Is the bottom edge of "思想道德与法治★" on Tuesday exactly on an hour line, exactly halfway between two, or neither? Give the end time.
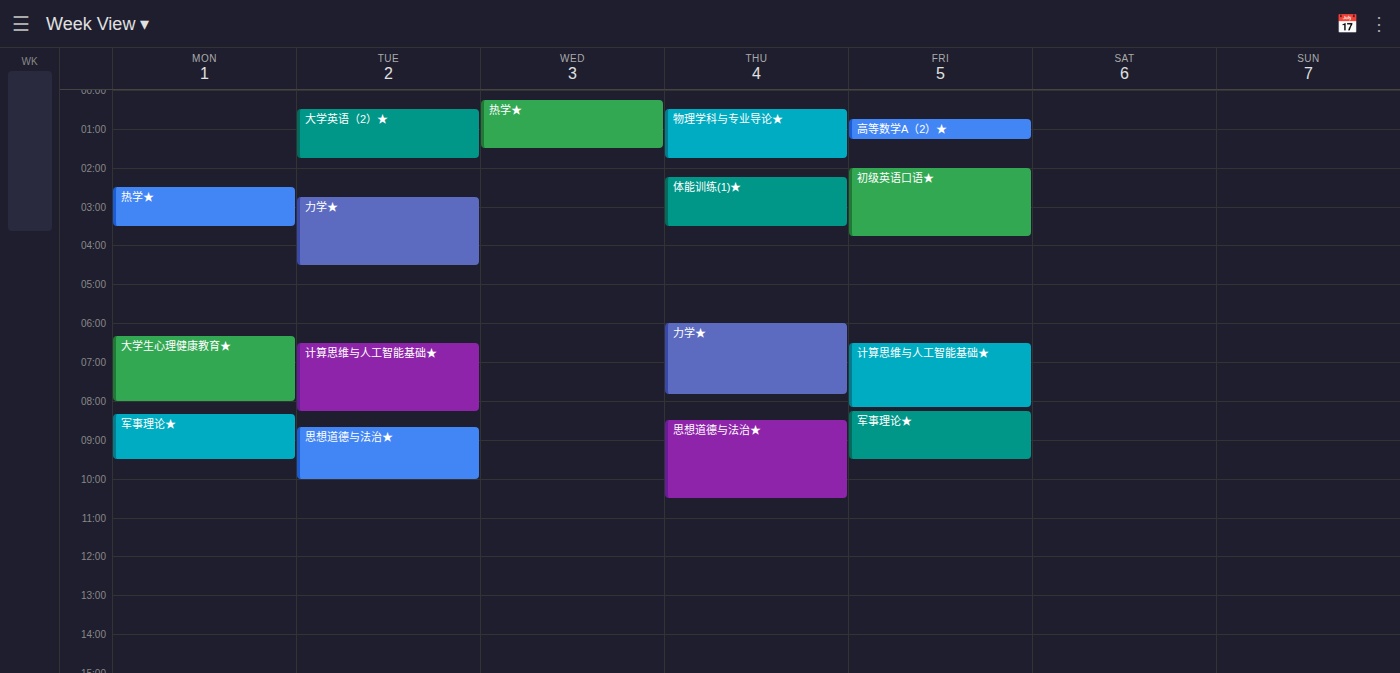
10:00 AM -- exactly on the 10 AM line.